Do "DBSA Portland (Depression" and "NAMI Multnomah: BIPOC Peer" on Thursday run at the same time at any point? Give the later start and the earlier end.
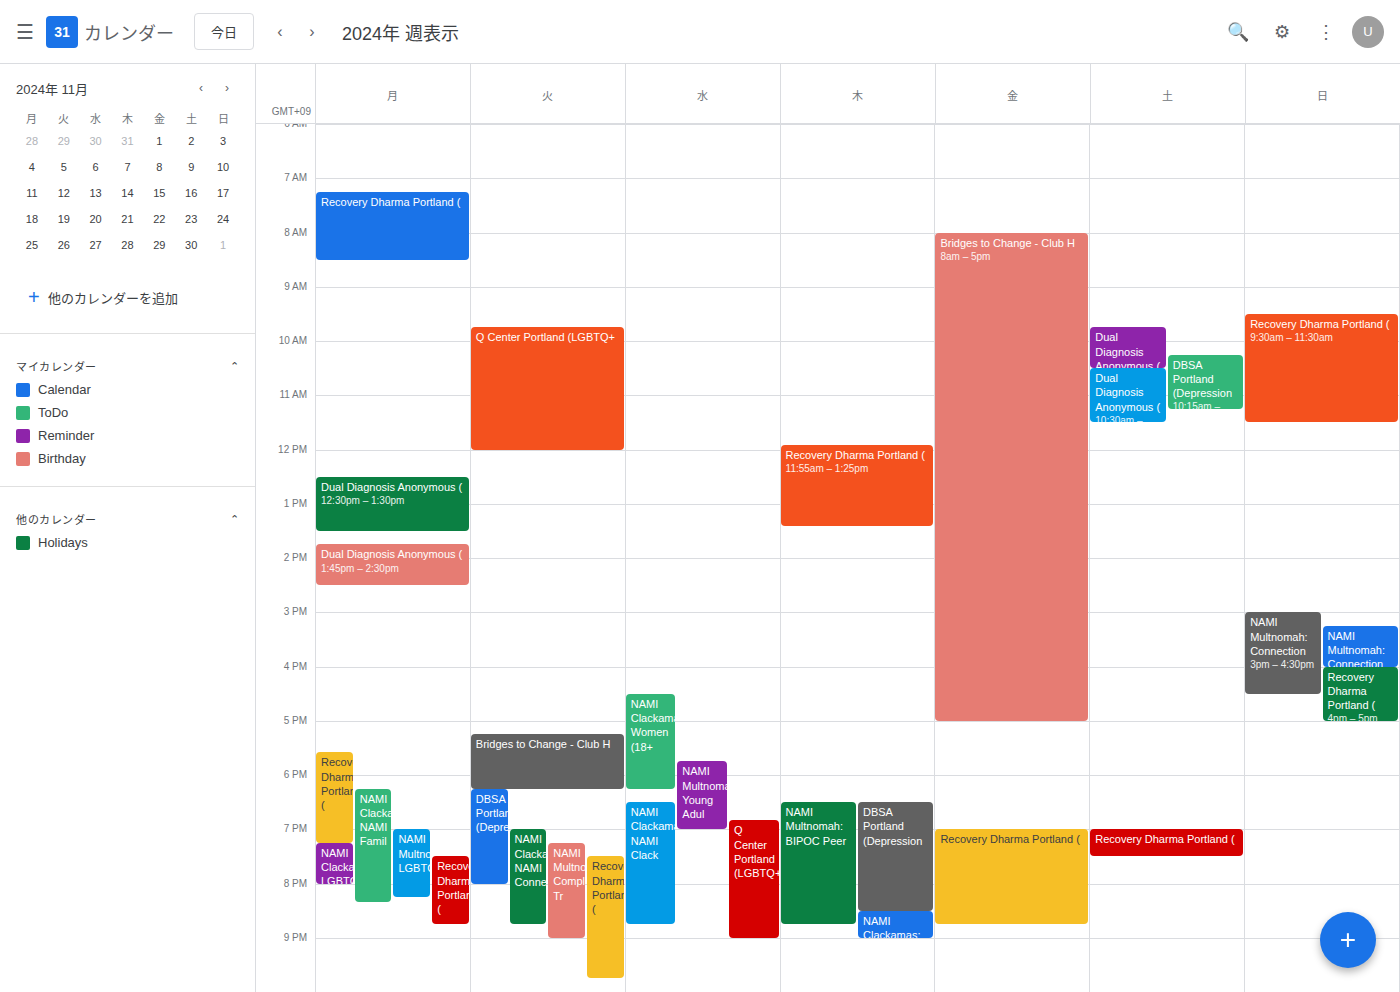
"DBSA Portland (Depression" runs 18:30 to 20:30, inside "NAMI Multnomah: BIPOC Peer" -- they overlap.